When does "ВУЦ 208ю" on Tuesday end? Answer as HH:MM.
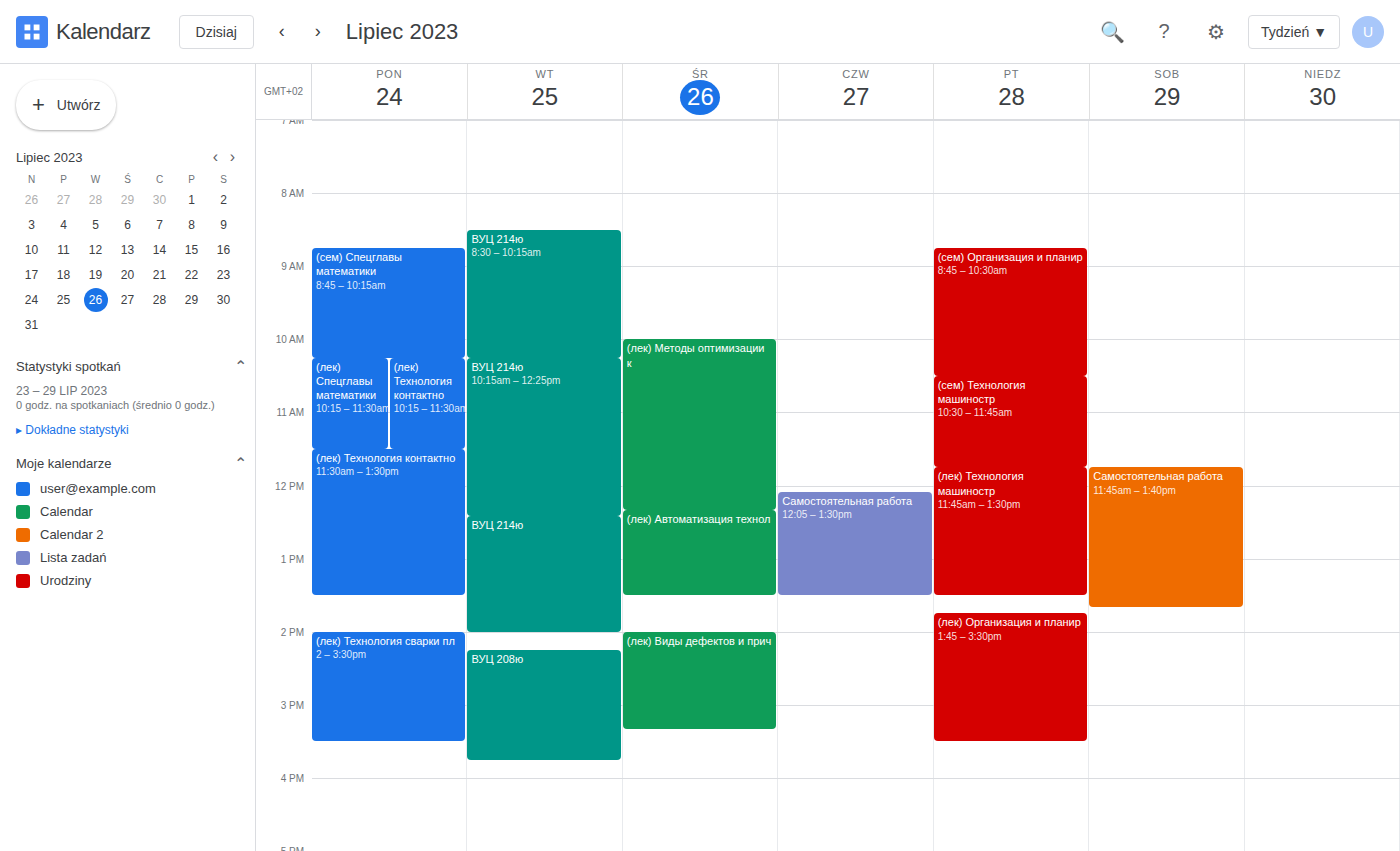
15:45